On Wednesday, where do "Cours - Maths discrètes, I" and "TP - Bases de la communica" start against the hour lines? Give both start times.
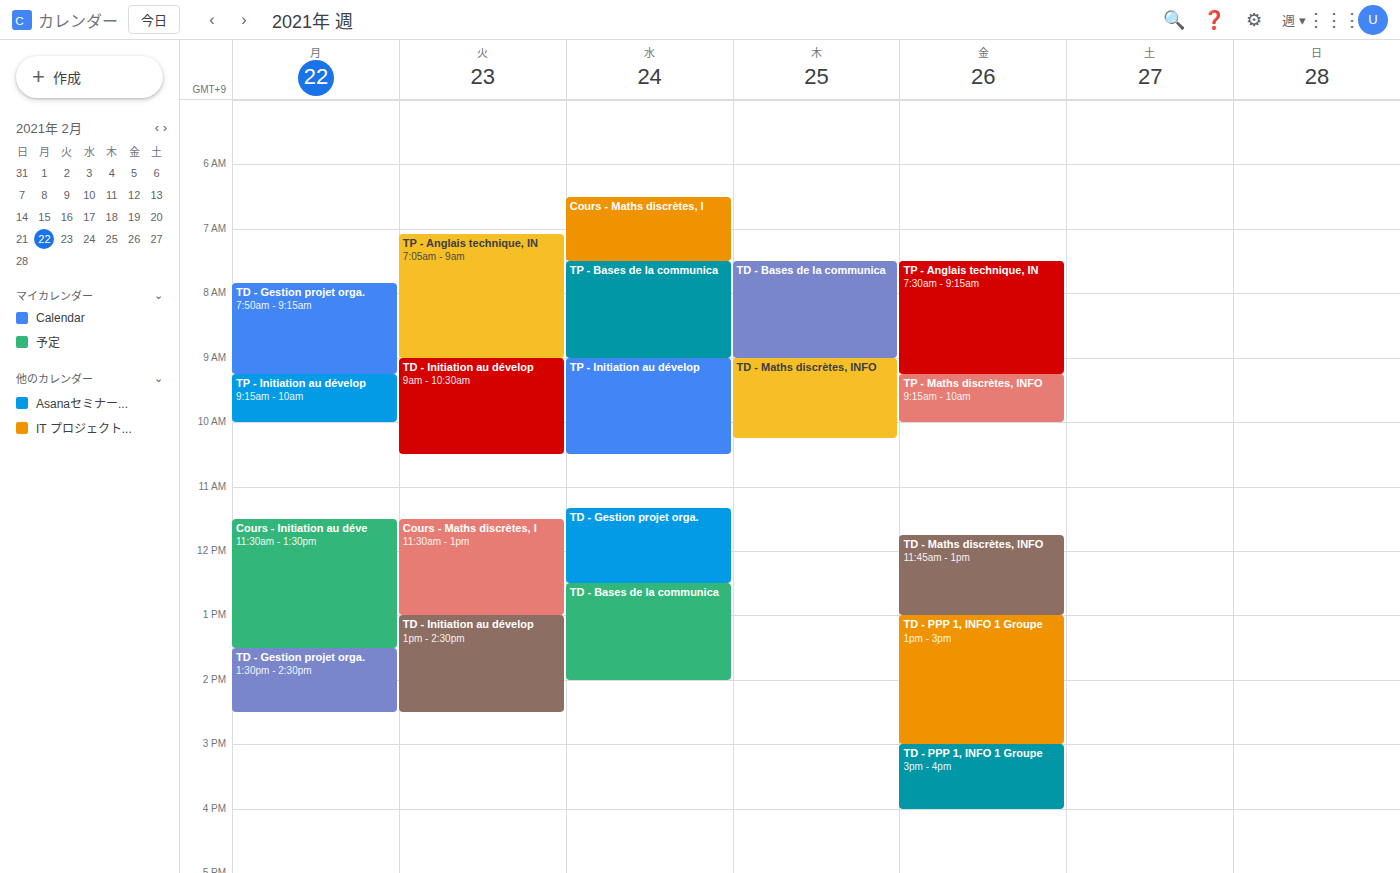
"Cours - Maths discrètes, I": 6:30 AM, halfway between the 6 AM and 7 AM lines. "TP - Bases de la communica": 7:30 AM, halfway between the 7 AM and 8 AM lines.